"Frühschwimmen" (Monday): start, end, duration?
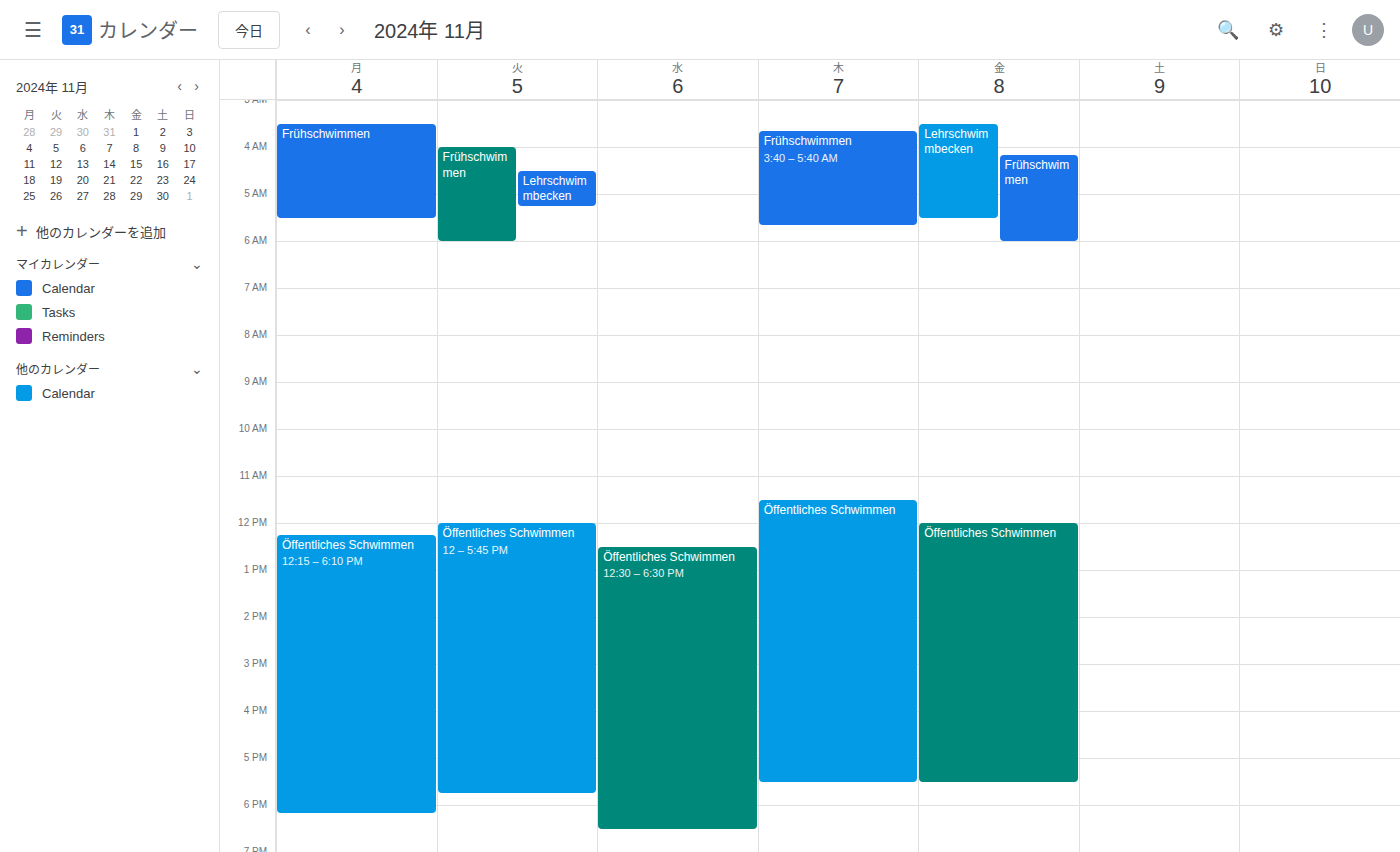
3:30 AM to 5:30 AM, 2 hours